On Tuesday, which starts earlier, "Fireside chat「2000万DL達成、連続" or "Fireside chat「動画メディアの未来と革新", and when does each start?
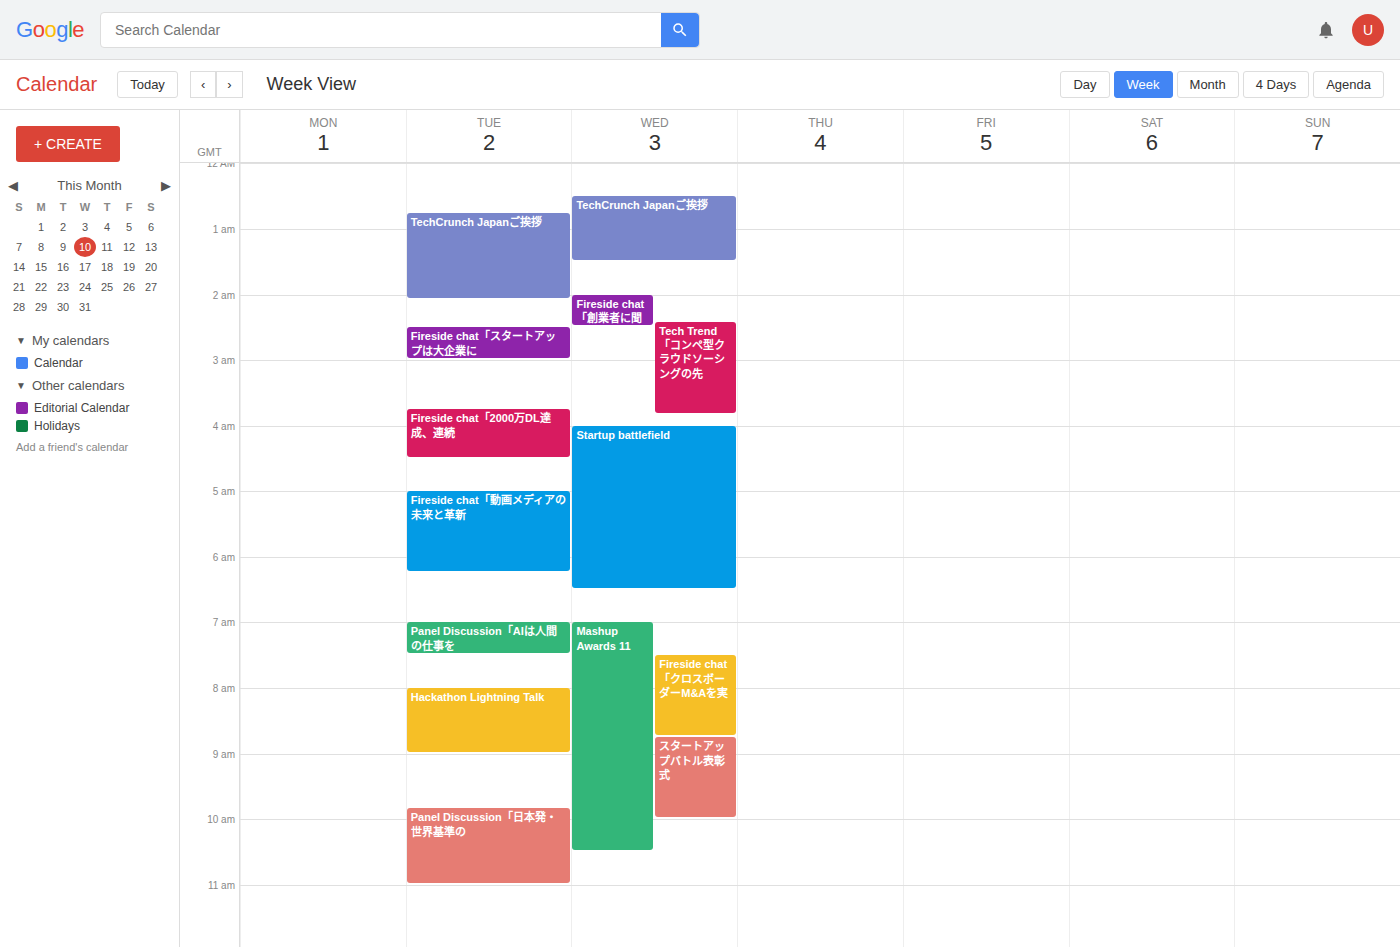
"Fireside chat「2000万DL達成、連続" 3:45 AM; "Fireside chat「動画メディアの未来と革新" 5:00 AM.